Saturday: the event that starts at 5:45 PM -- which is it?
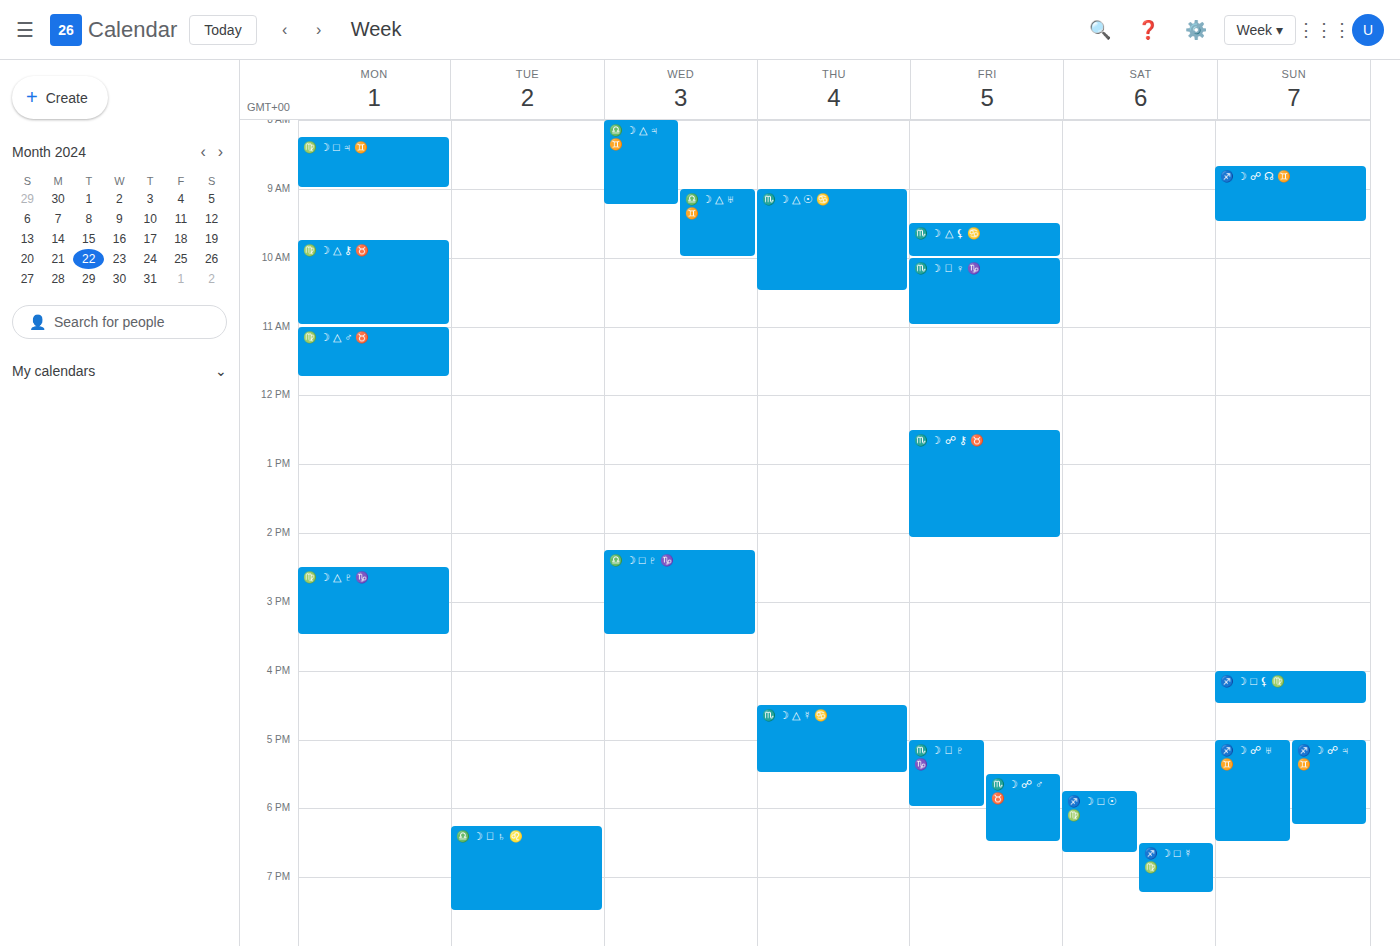
"♐️ ☽ □ ☉ ♍️"